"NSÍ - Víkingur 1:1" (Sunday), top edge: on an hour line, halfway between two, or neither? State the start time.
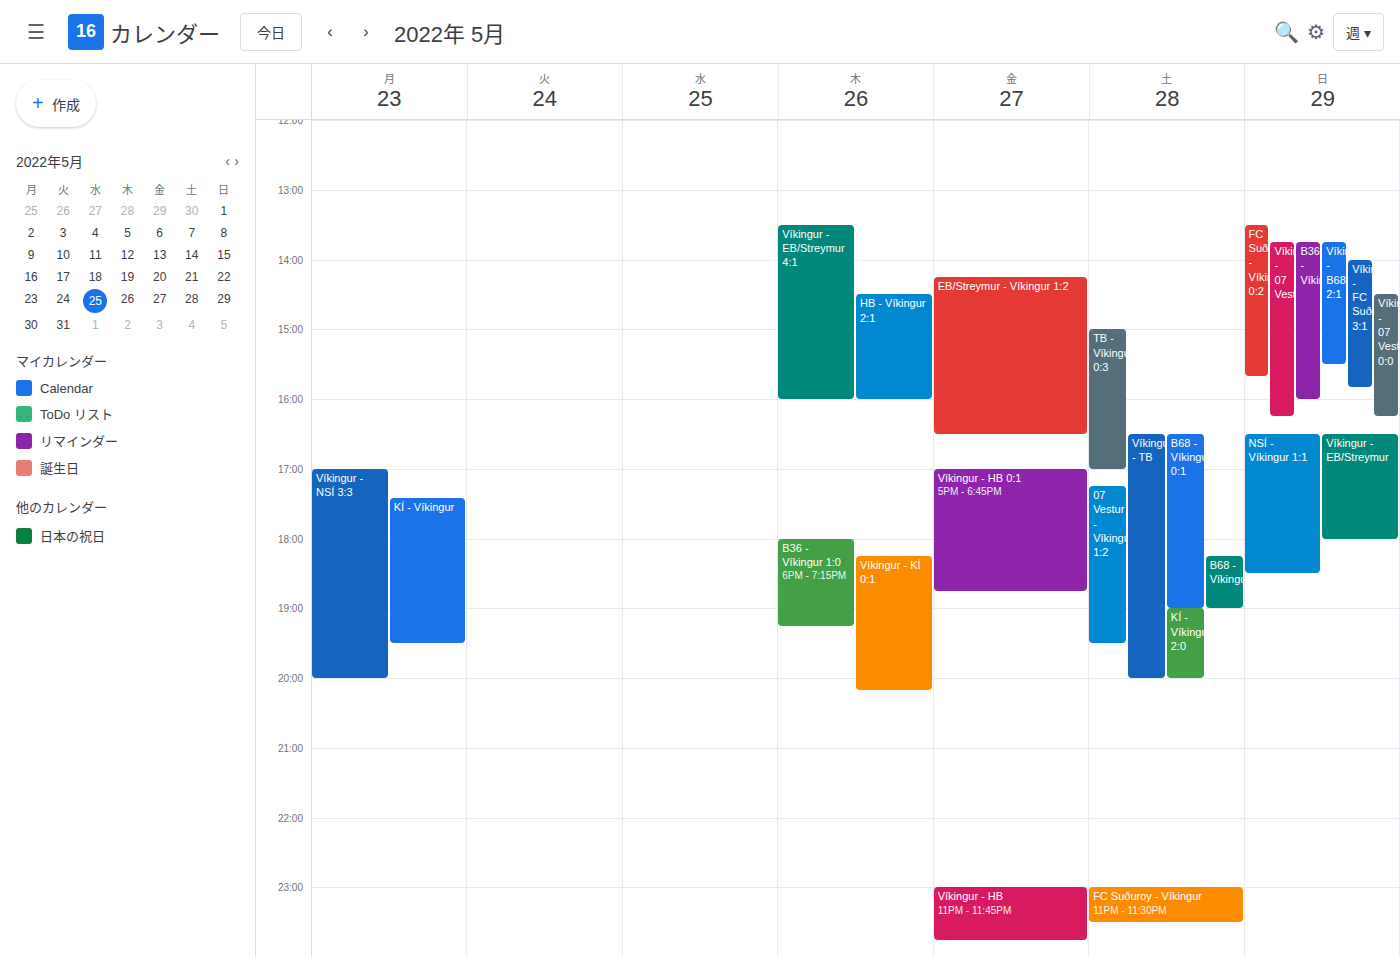
4:30 PM -- halfway between the 4 PM and 5 PM lines.